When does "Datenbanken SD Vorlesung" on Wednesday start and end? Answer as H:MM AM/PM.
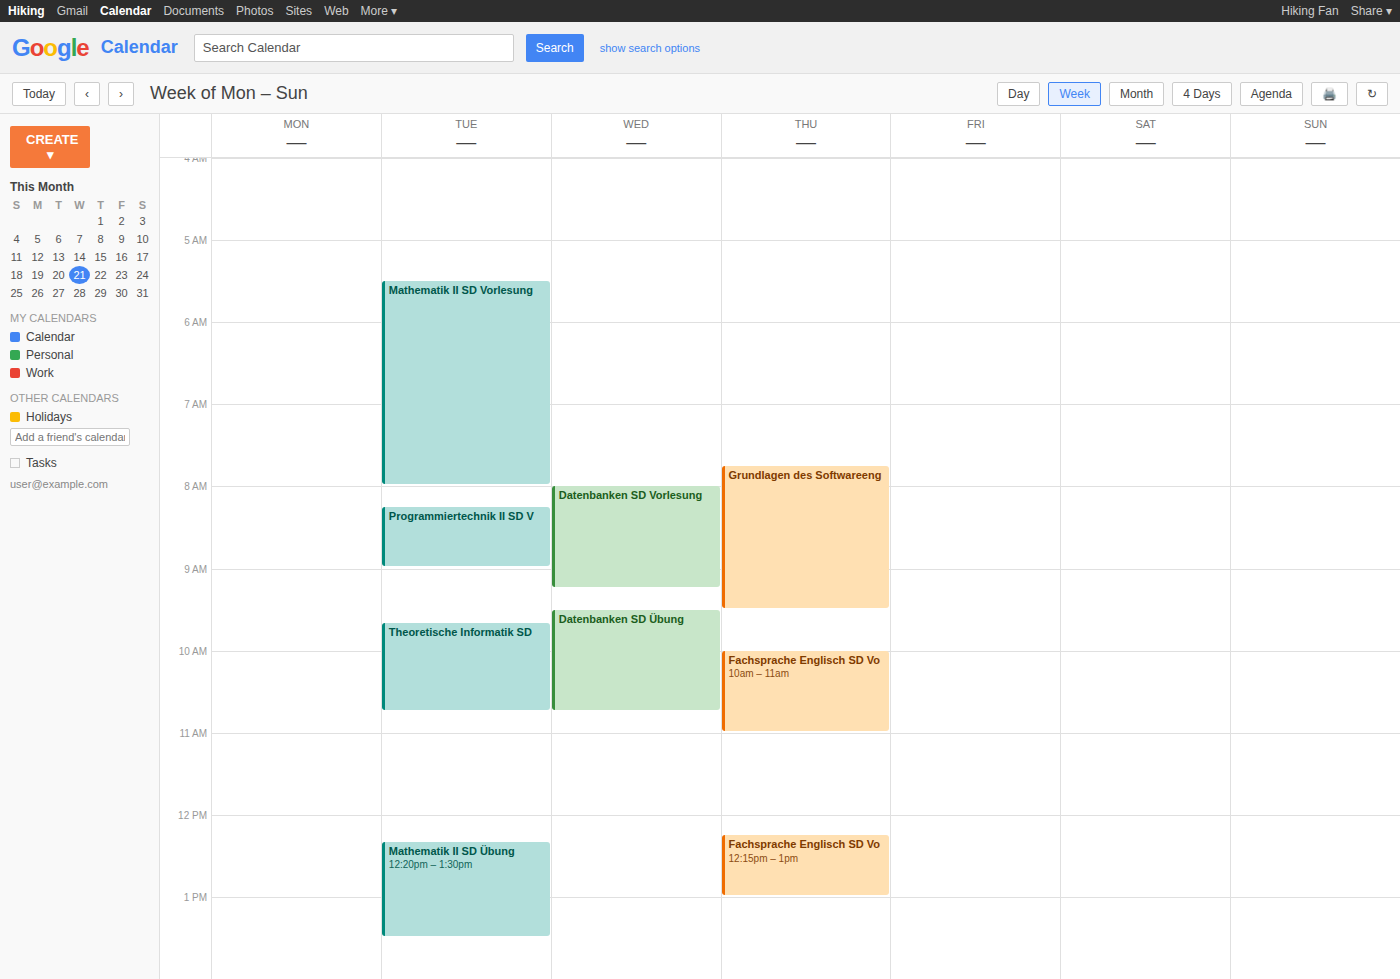
8:00 AM to 9:15 AM